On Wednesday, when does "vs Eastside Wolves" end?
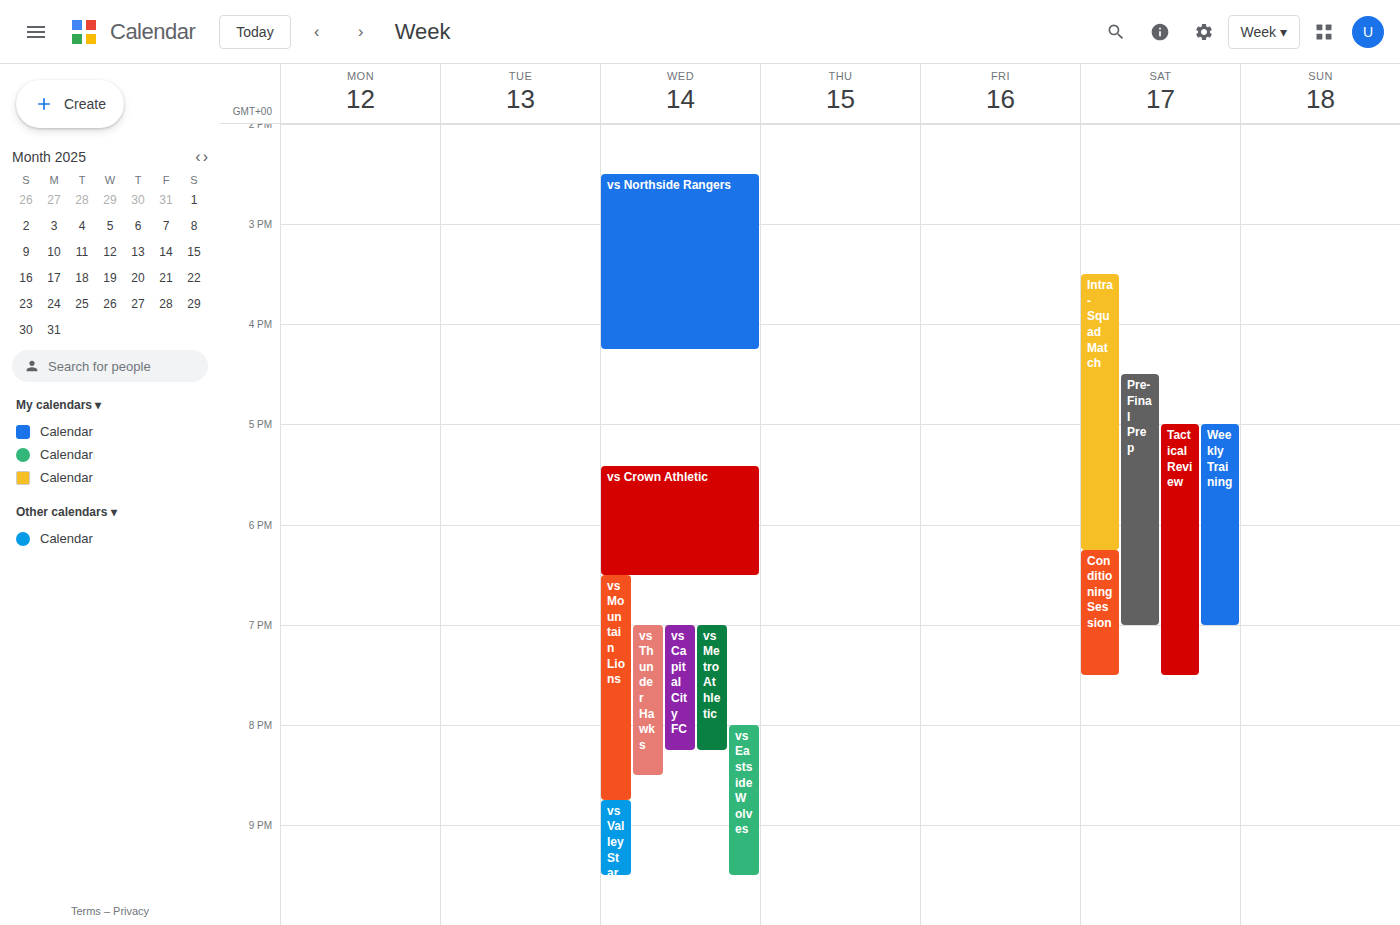
9:30 PM